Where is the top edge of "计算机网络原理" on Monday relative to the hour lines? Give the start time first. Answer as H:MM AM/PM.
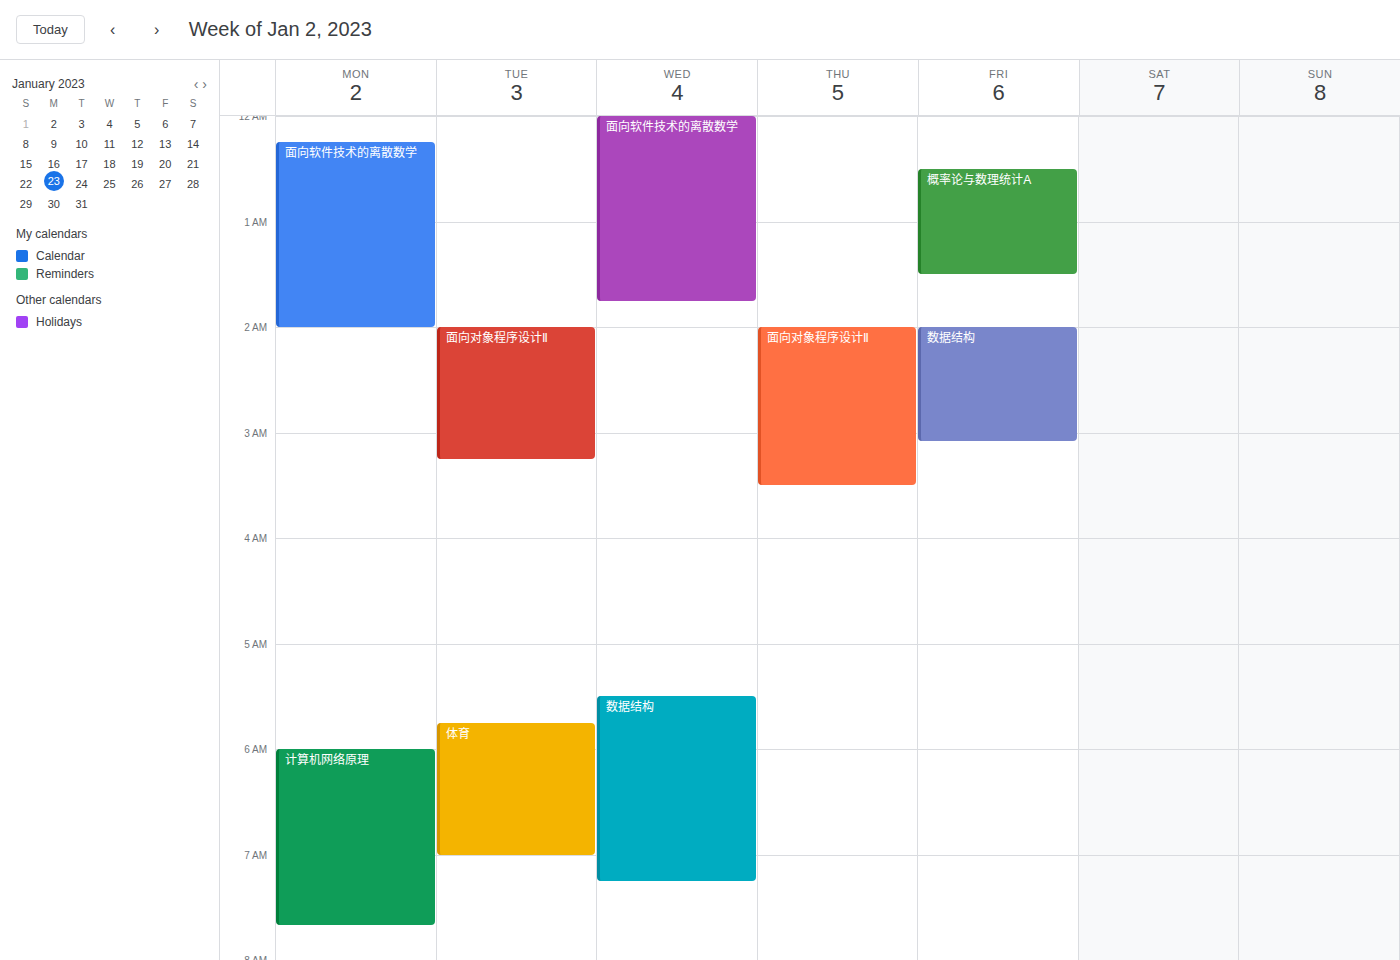
6:00 AM -- exactly on the 6 AM line.